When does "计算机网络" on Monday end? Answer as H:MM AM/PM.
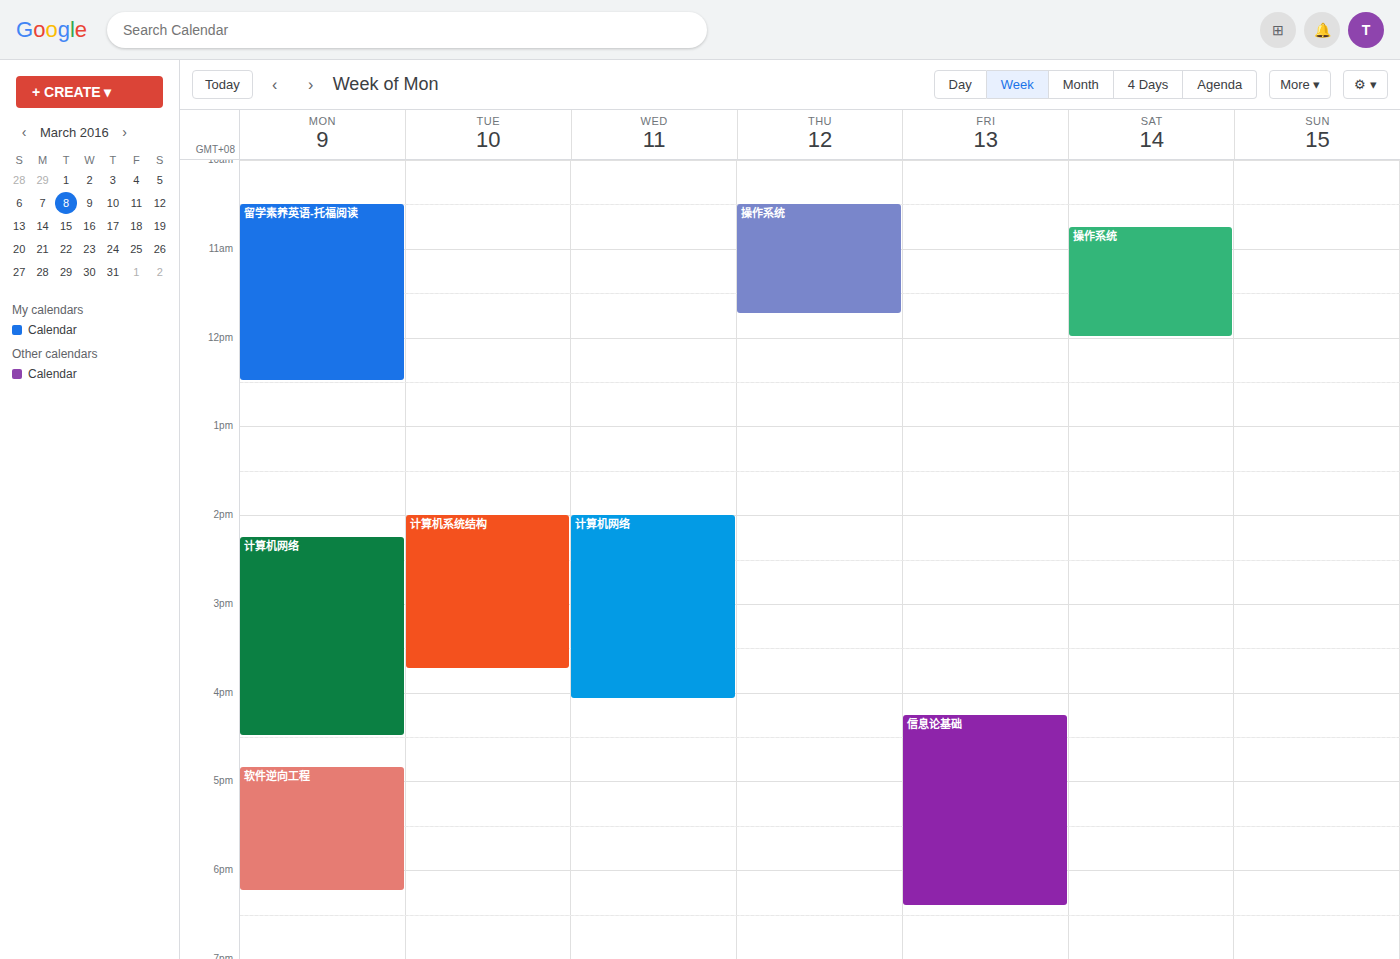
4:30 PM